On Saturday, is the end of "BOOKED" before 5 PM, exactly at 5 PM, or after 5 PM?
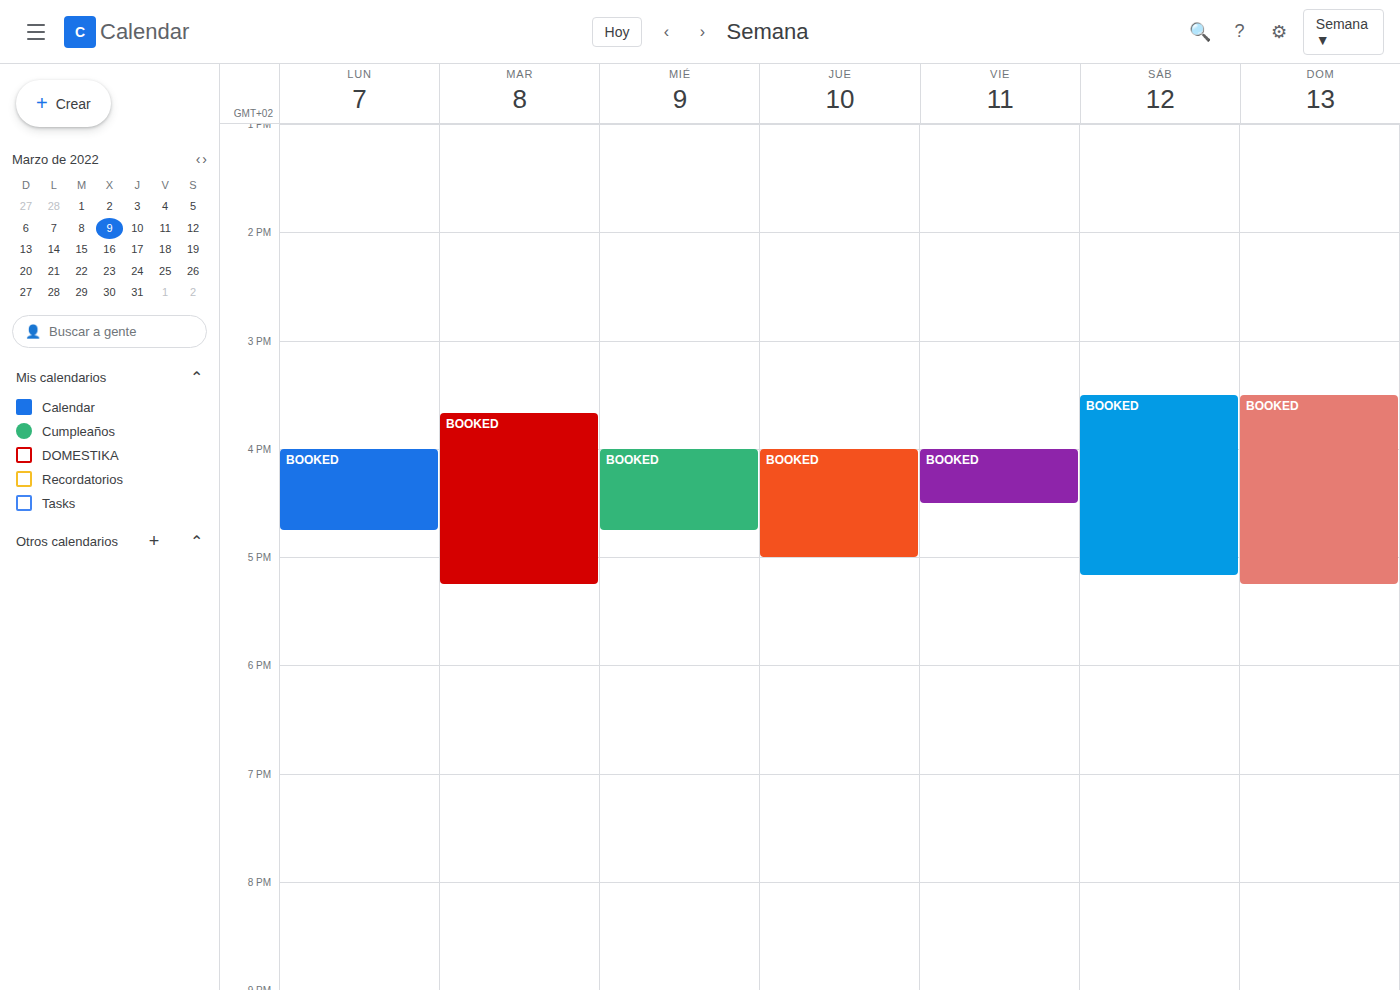
5:10 PM -- after 5 PM, 10 minutes below the 5 PM line.